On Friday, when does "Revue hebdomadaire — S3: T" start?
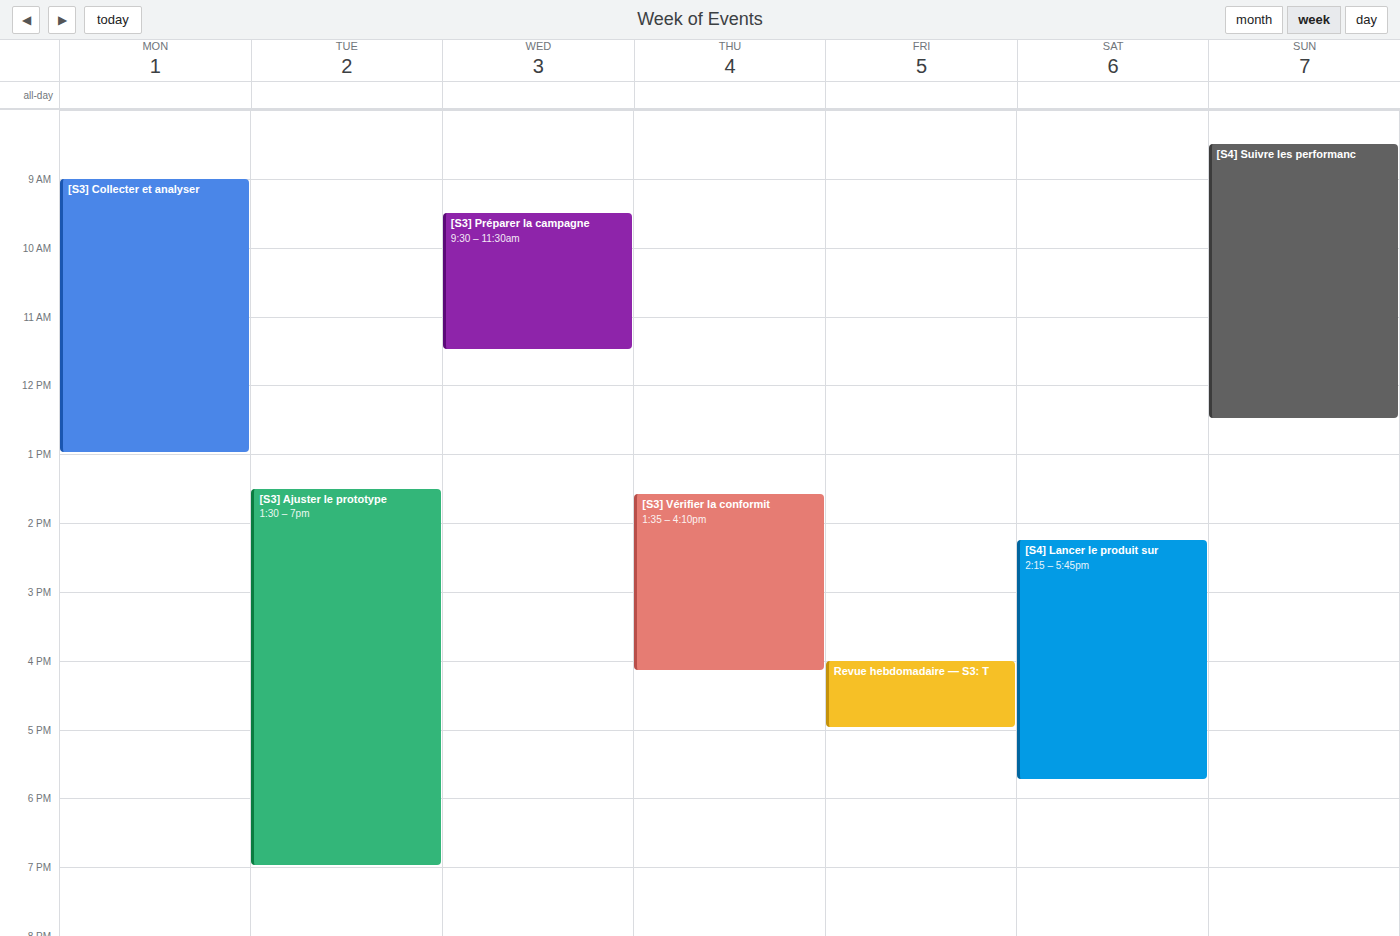
4:00 PM